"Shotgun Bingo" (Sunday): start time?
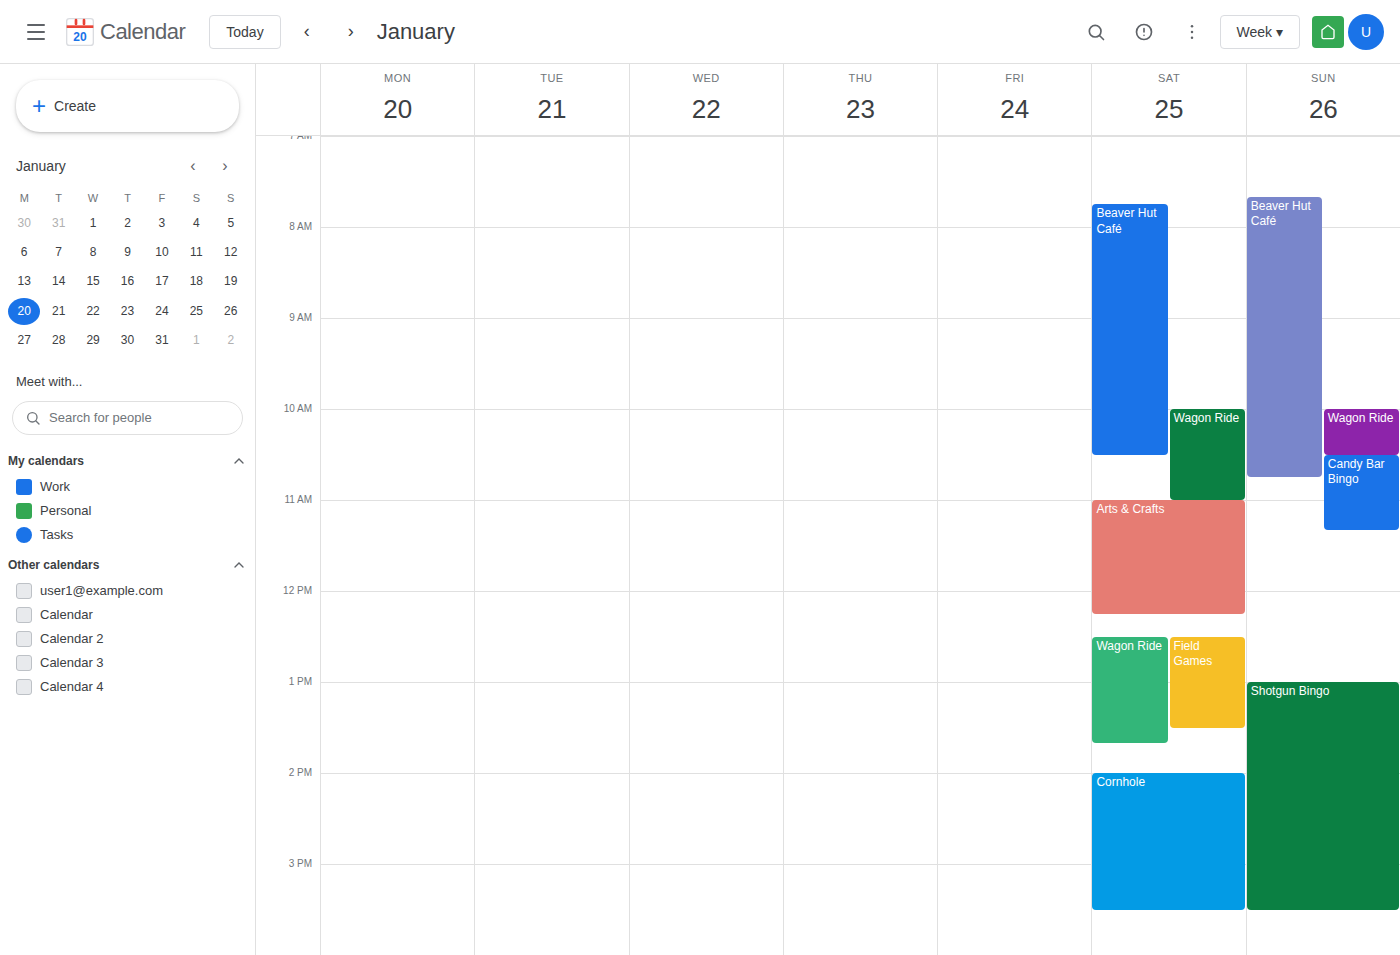
1:00 PM